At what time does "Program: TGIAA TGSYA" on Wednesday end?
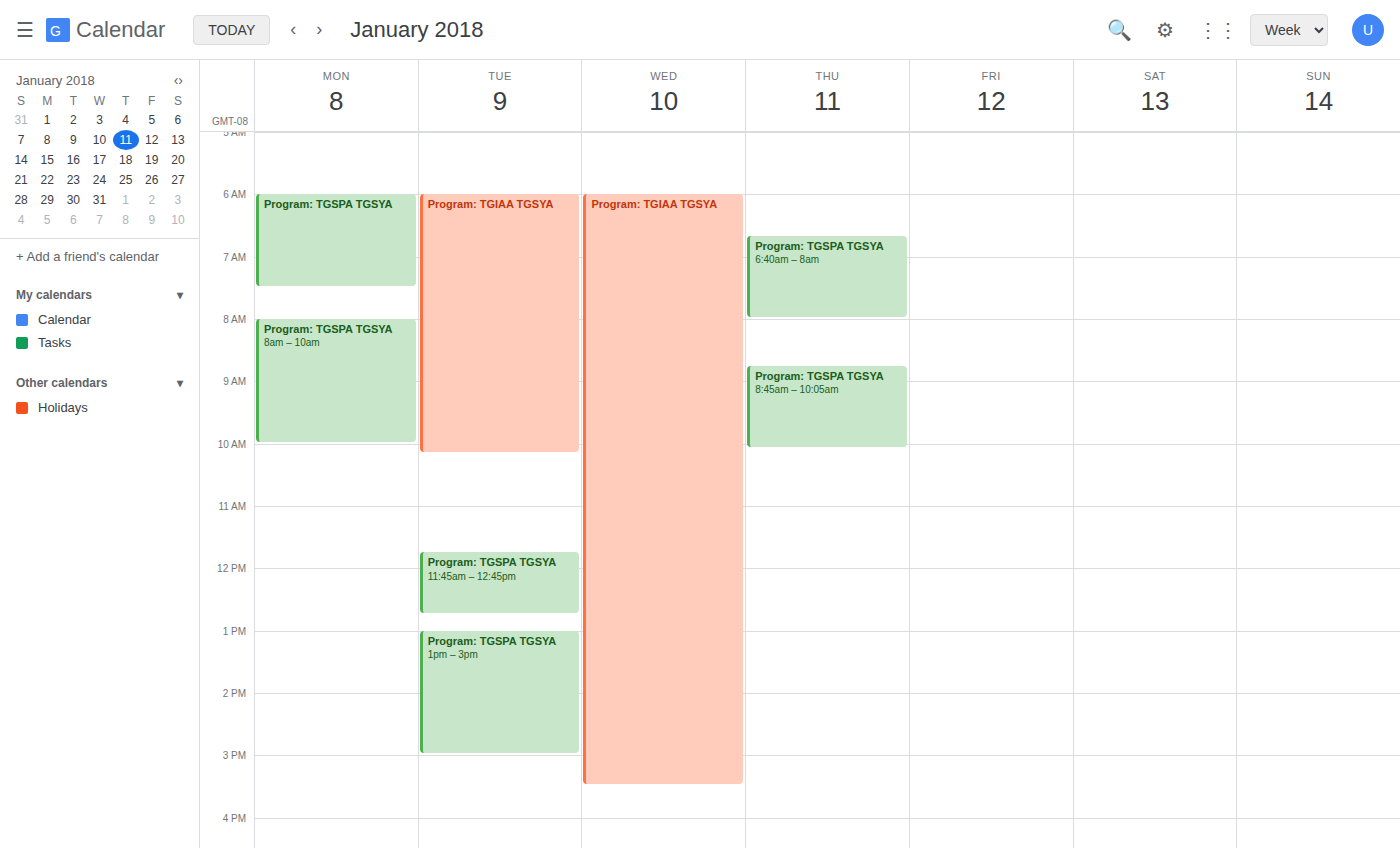
3:30 PM